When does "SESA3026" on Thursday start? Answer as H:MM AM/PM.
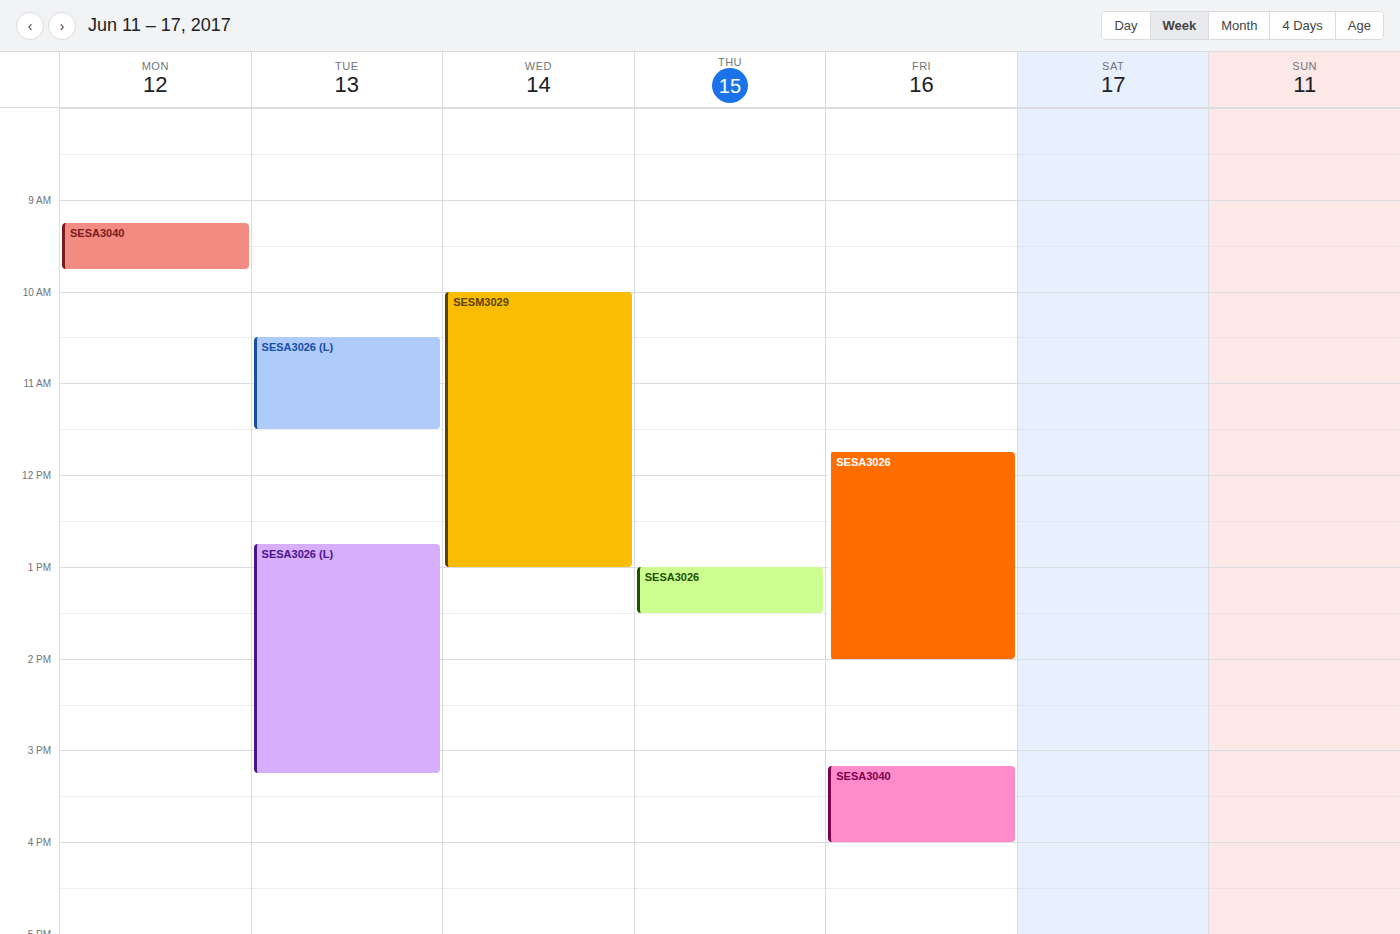
1:00 PM